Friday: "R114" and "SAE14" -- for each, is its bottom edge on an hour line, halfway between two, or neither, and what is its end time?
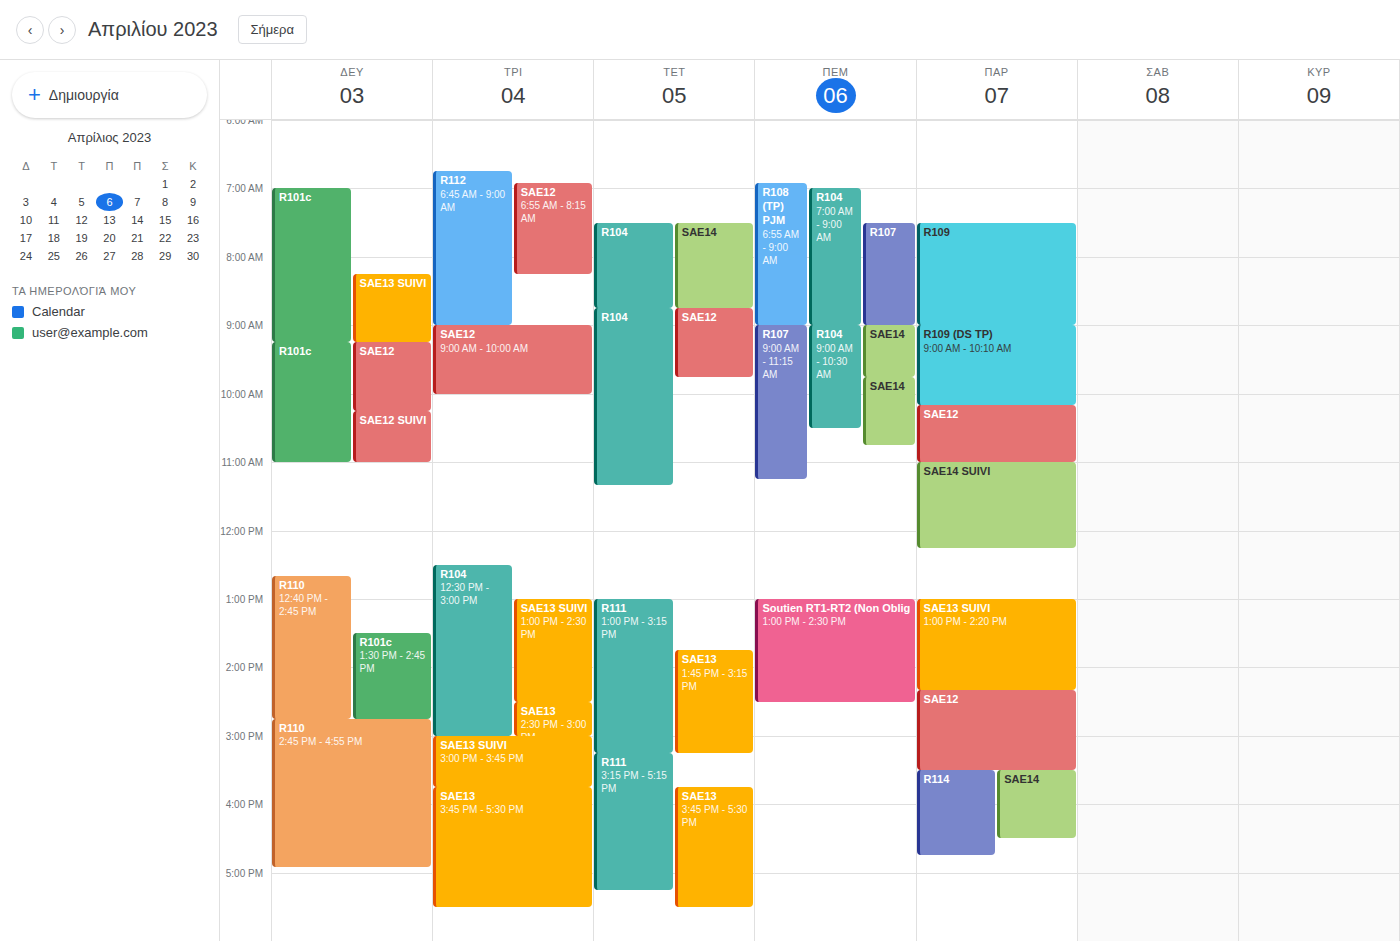
"R114": 4:45 PM, neither: three quarters of the way from the 4 PM line to the 5 PM line. "SAE14": 4:30 PM, halfway between the 4 PM and 5 PM lines.